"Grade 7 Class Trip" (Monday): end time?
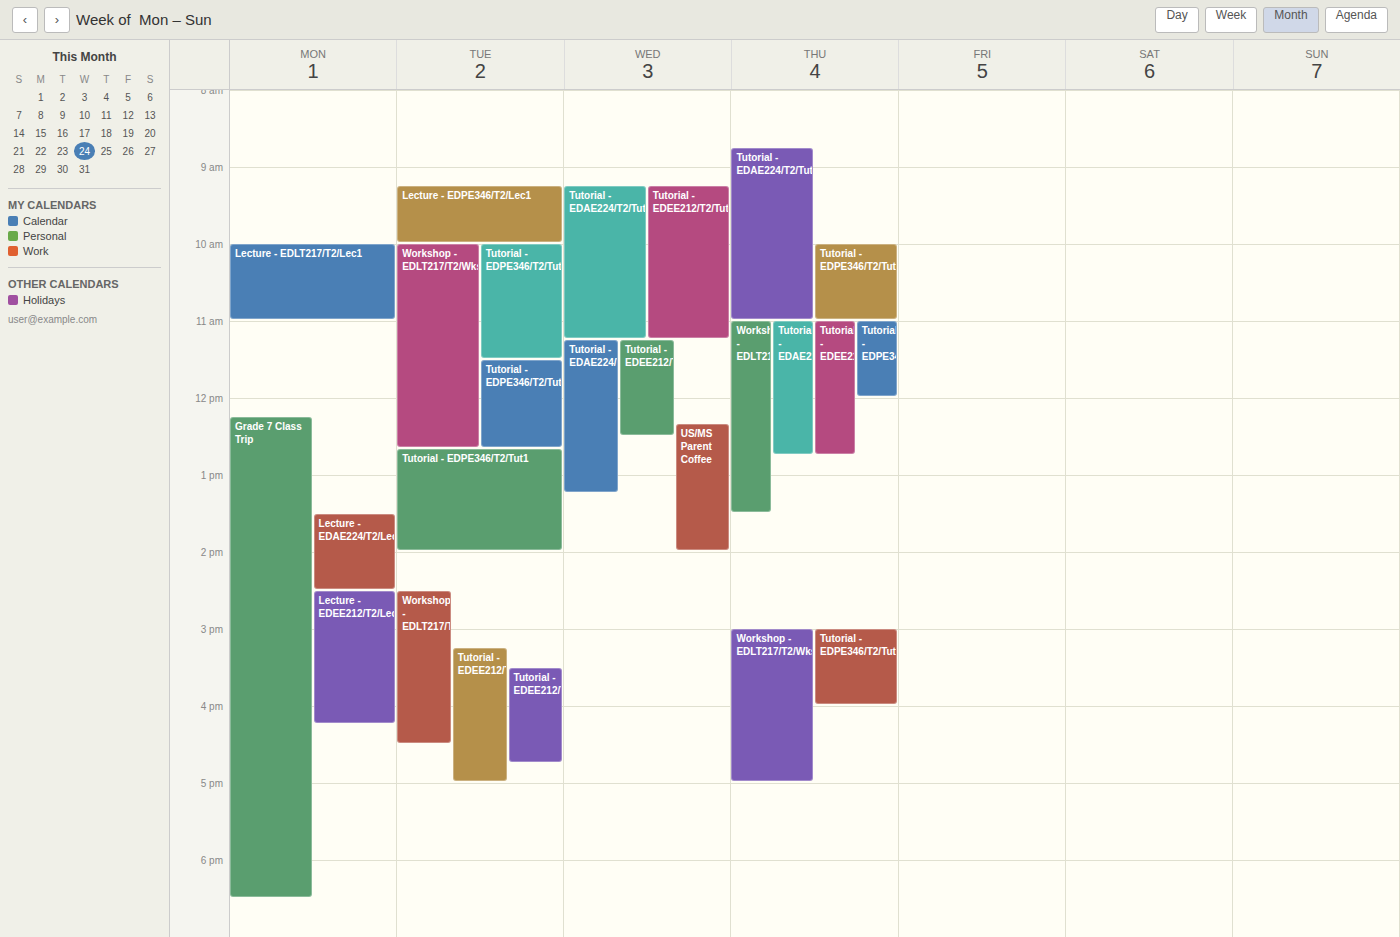
6:30 PM